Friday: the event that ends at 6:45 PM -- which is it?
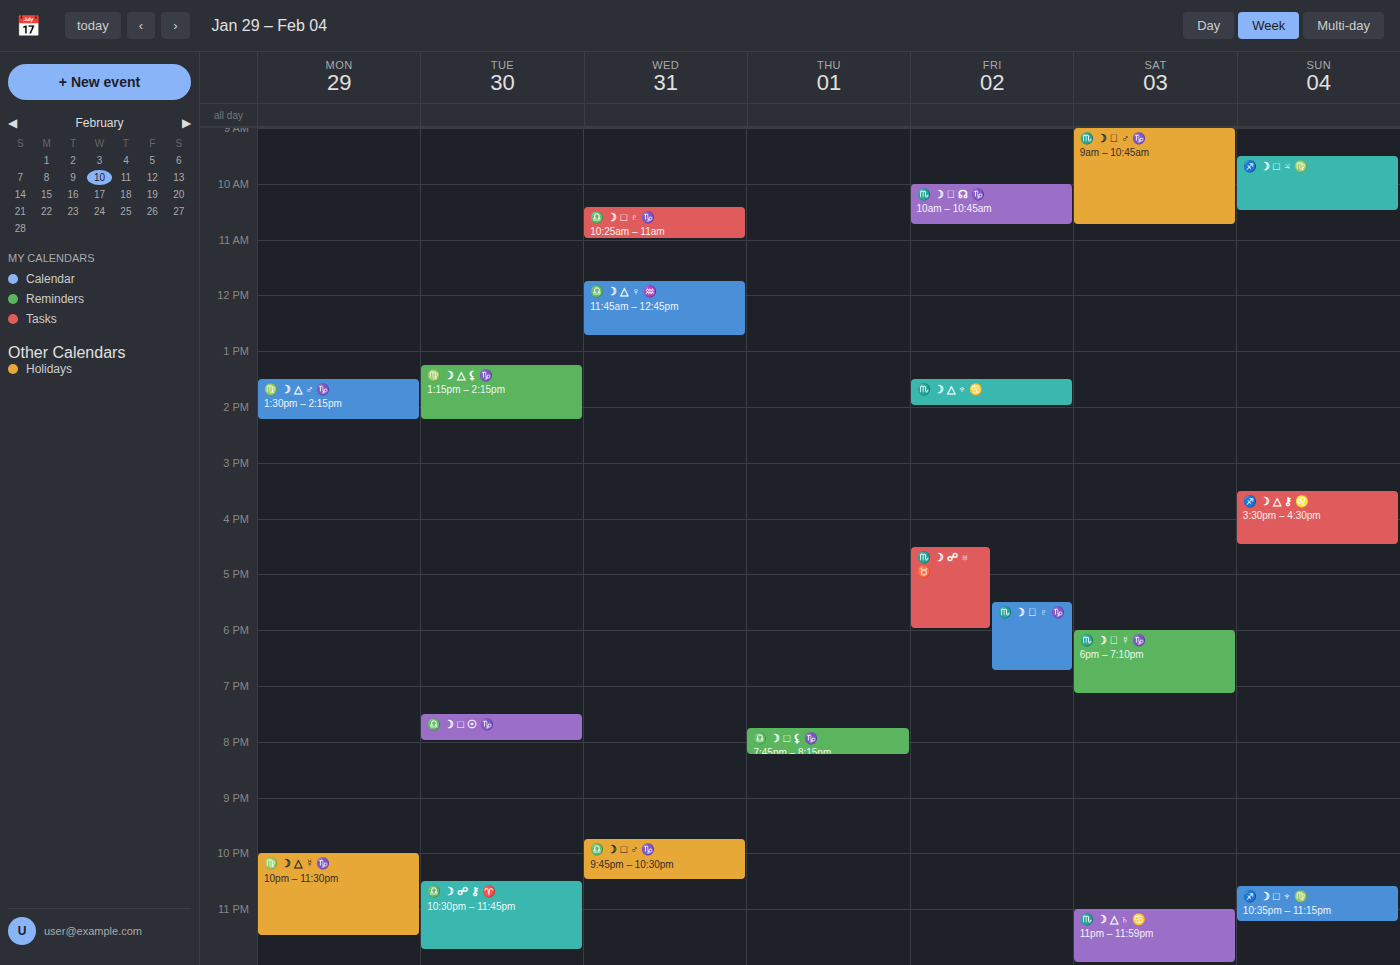
"♏️ ☽ ⚹ ♇ ♑️"